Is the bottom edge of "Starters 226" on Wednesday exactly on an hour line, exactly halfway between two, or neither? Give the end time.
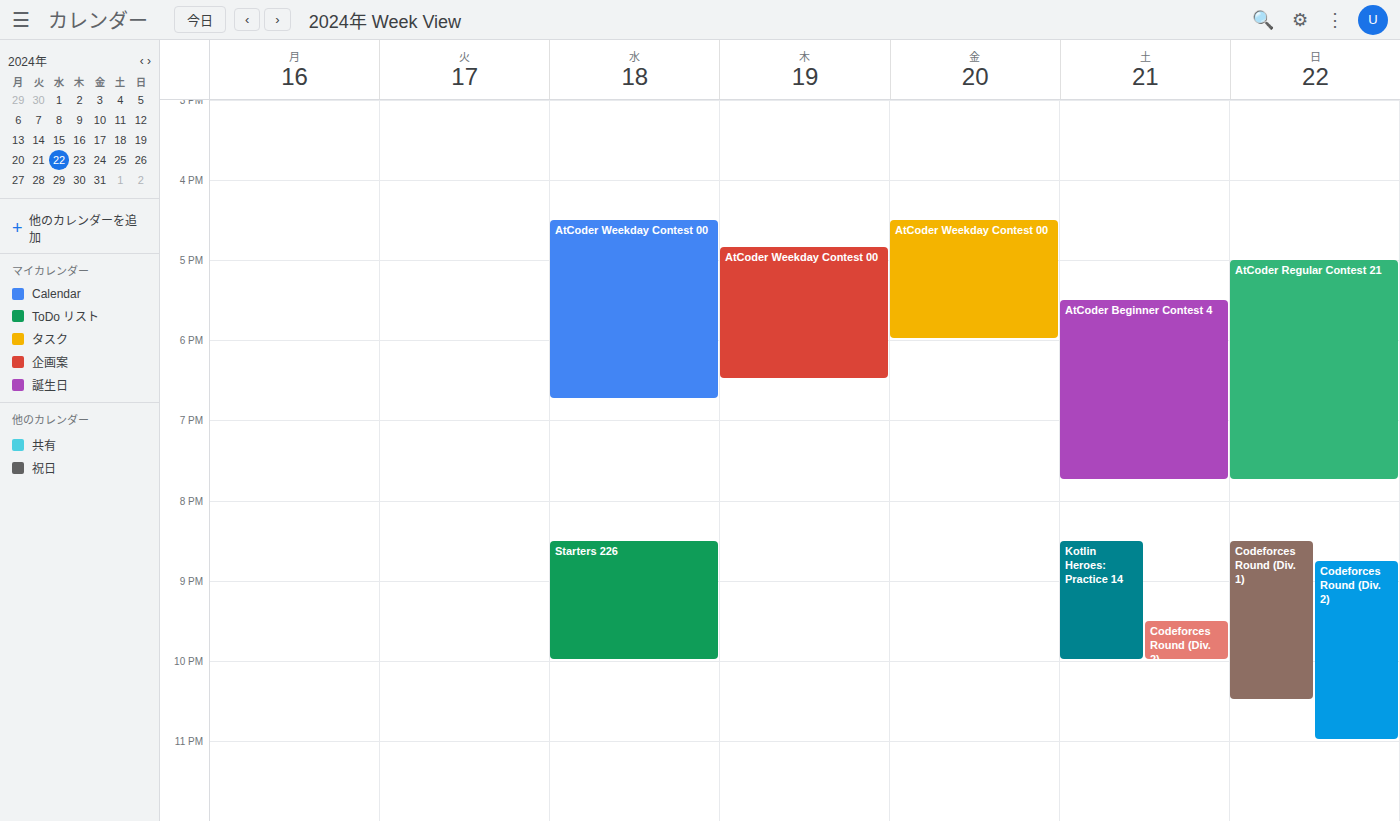
10:00 PM -- exactly on the 10 PM line.